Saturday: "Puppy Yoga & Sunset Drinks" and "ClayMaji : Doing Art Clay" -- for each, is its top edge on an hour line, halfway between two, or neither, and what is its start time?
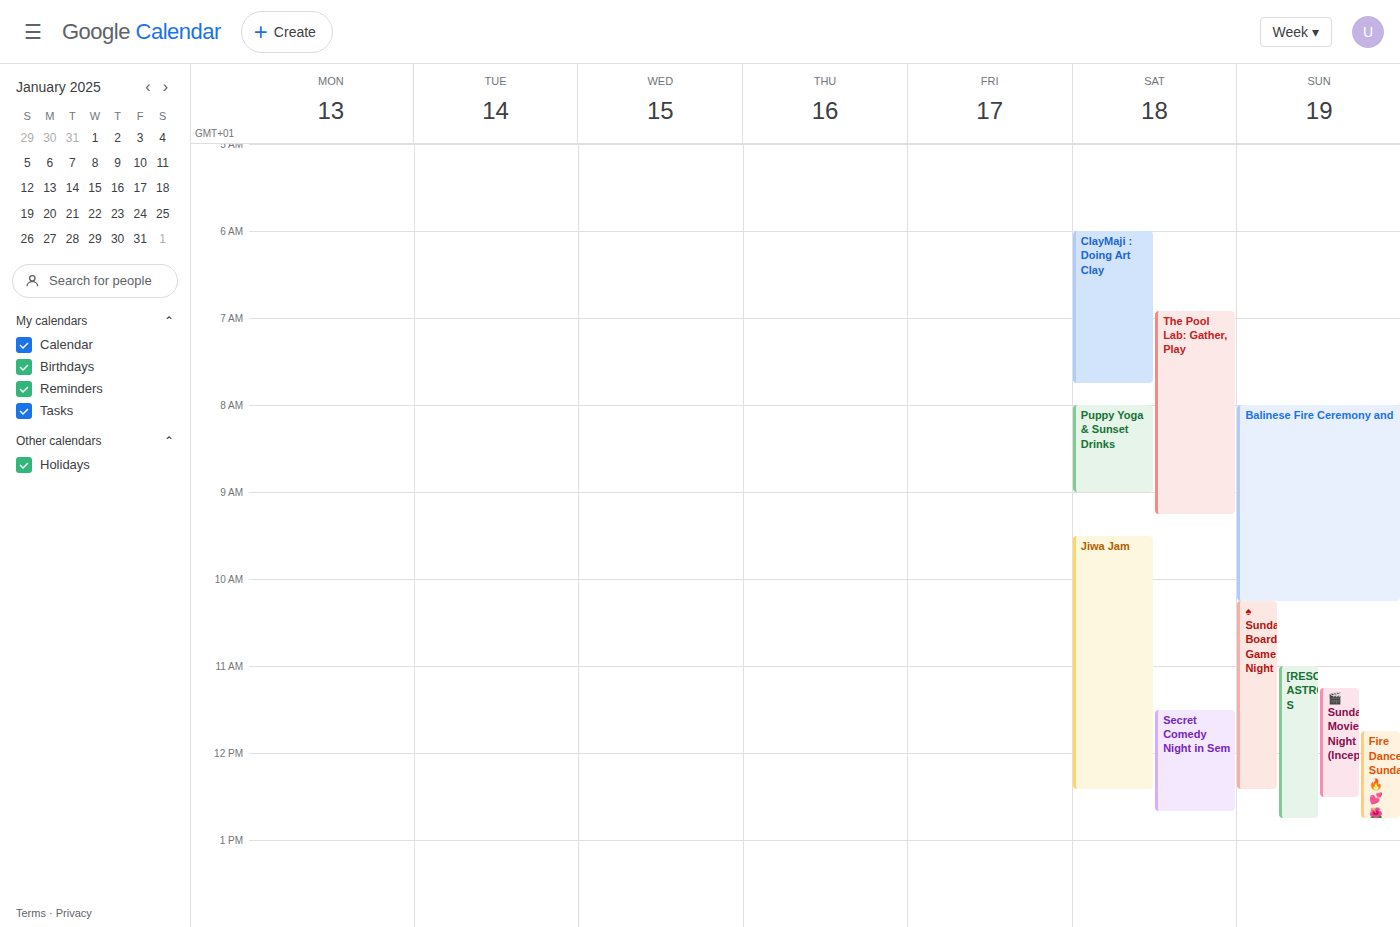
"Puppy Yoga & Sunset Drinks": 8:00 AM, exactly on the 8 AM line. "ClayMaji : Doing Art Clay": 6:00 AM, exactly on the 6 AM line.